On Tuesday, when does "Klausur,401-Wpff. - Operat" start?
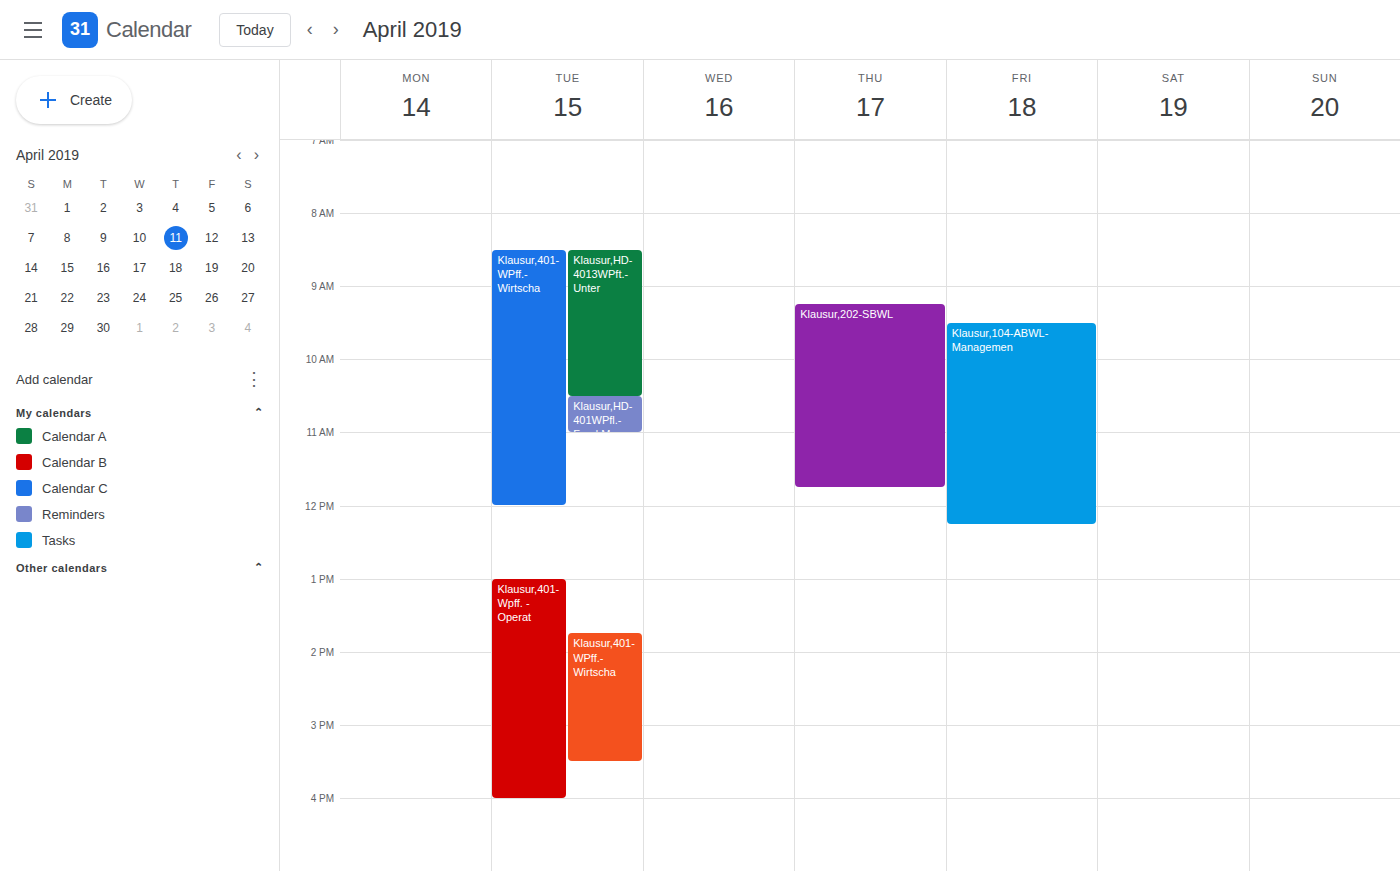
1:00 PM